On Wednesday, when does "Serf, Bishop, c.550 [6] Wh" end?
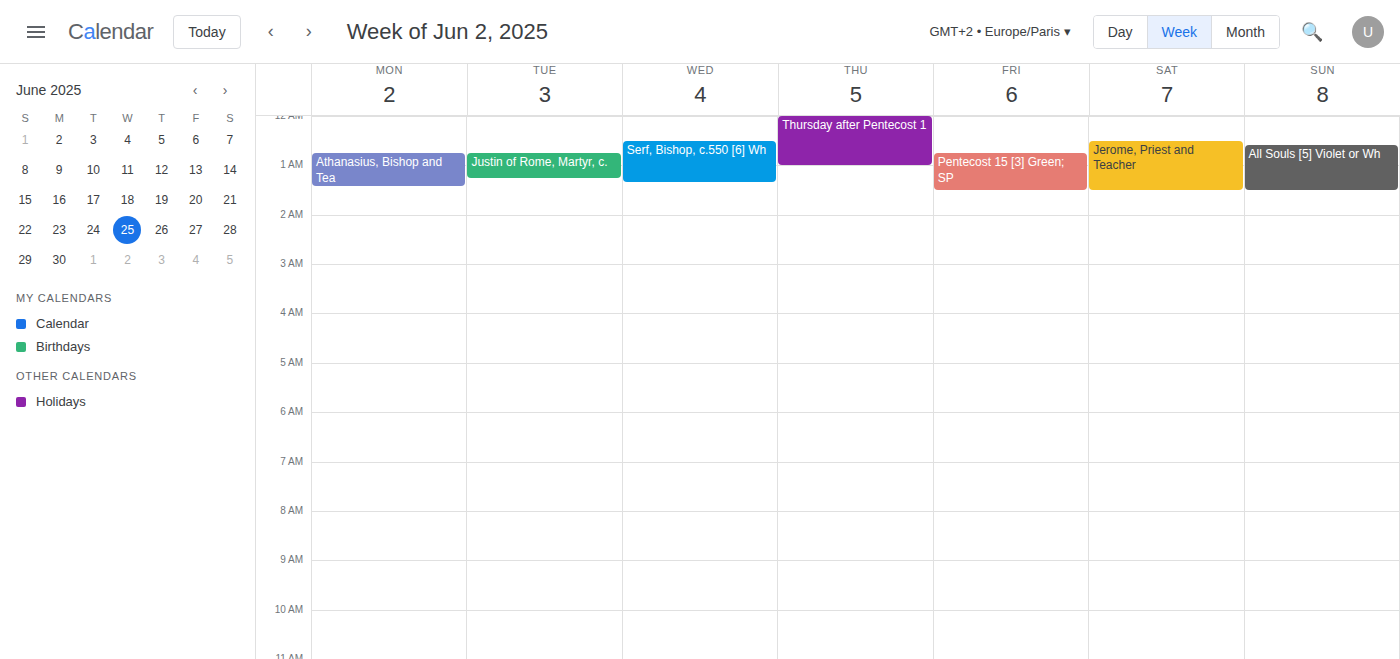
1:20 AM